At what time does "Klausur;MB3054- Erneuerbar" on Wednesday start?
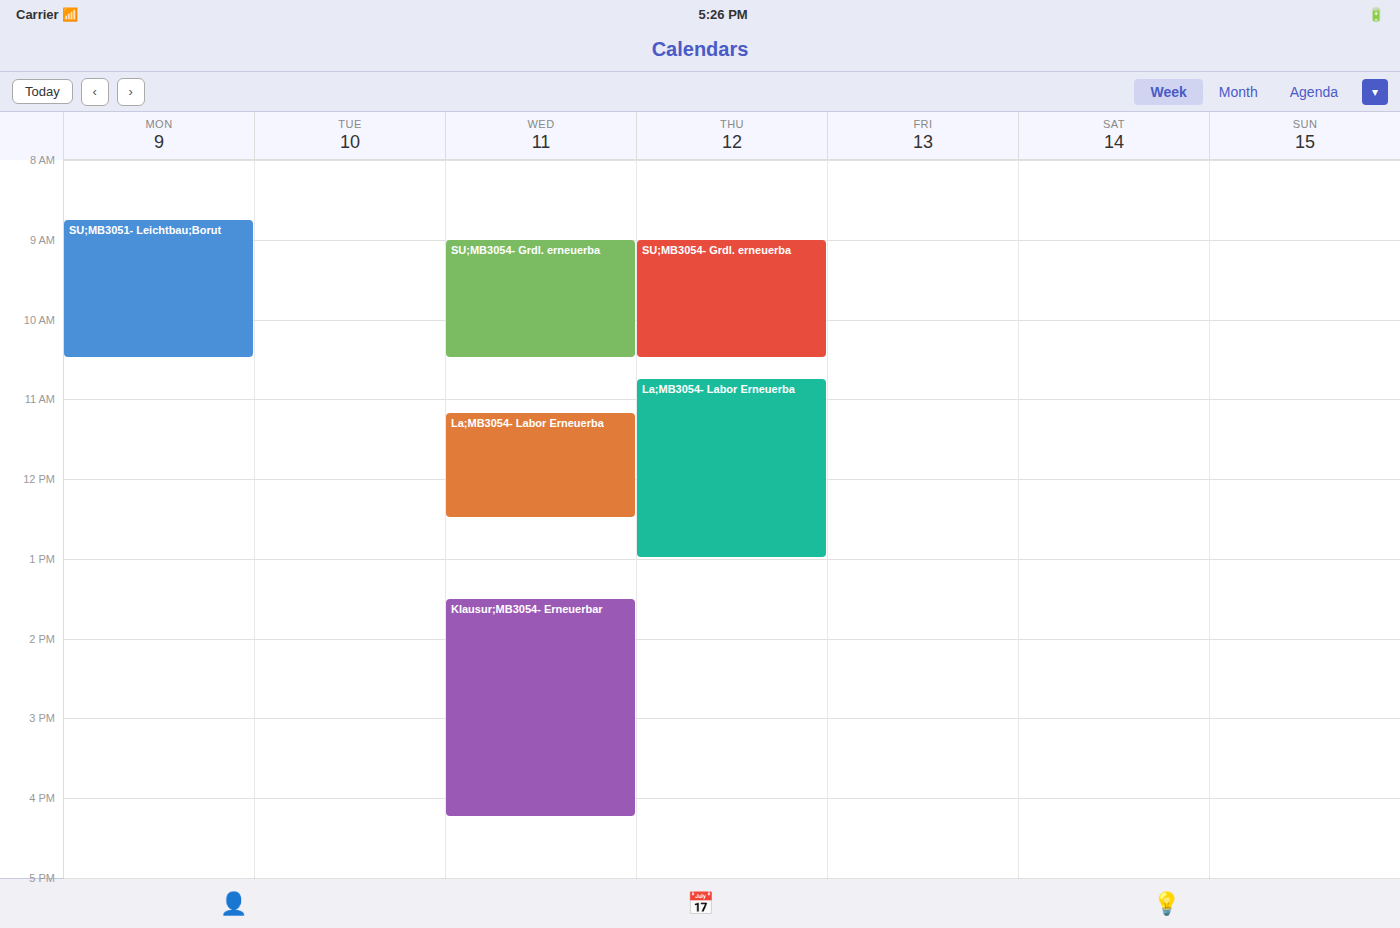
1:30 PM